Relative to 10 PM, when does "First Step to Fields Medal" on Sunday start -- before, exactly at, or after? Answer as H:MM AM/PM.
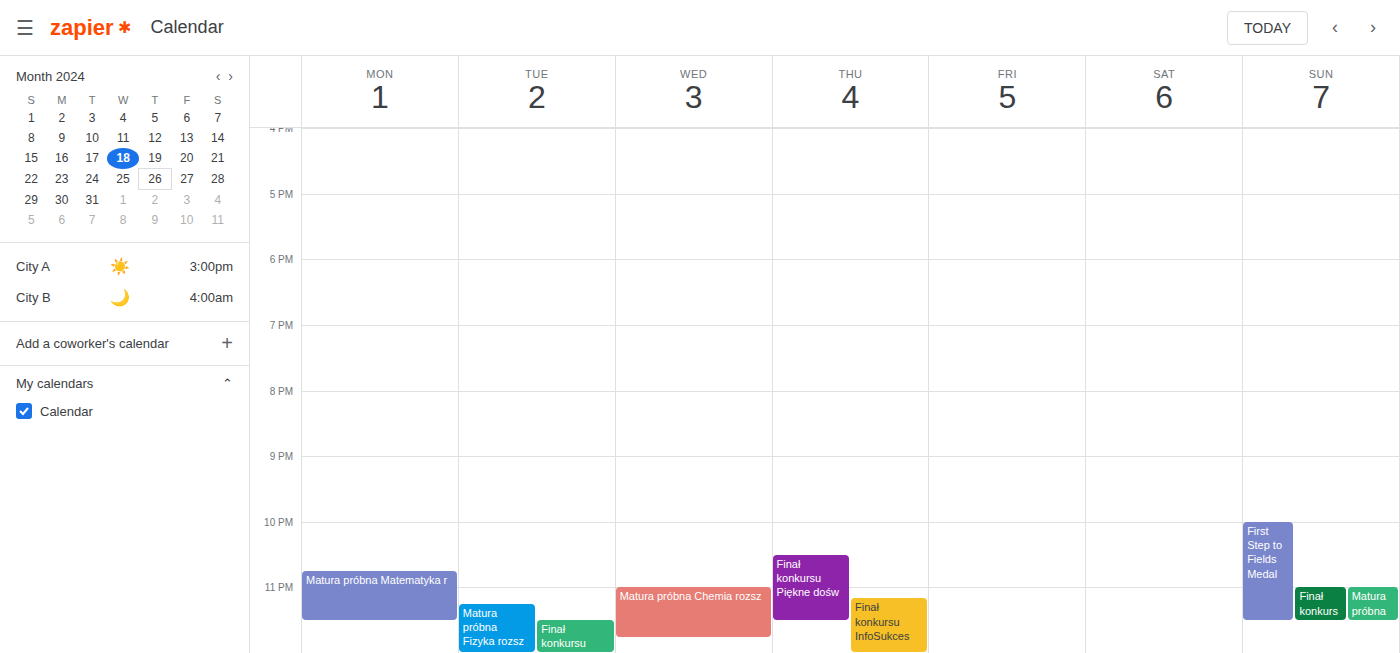
10:00 PM -- exactly at 10 PM, on the 10 PM line.